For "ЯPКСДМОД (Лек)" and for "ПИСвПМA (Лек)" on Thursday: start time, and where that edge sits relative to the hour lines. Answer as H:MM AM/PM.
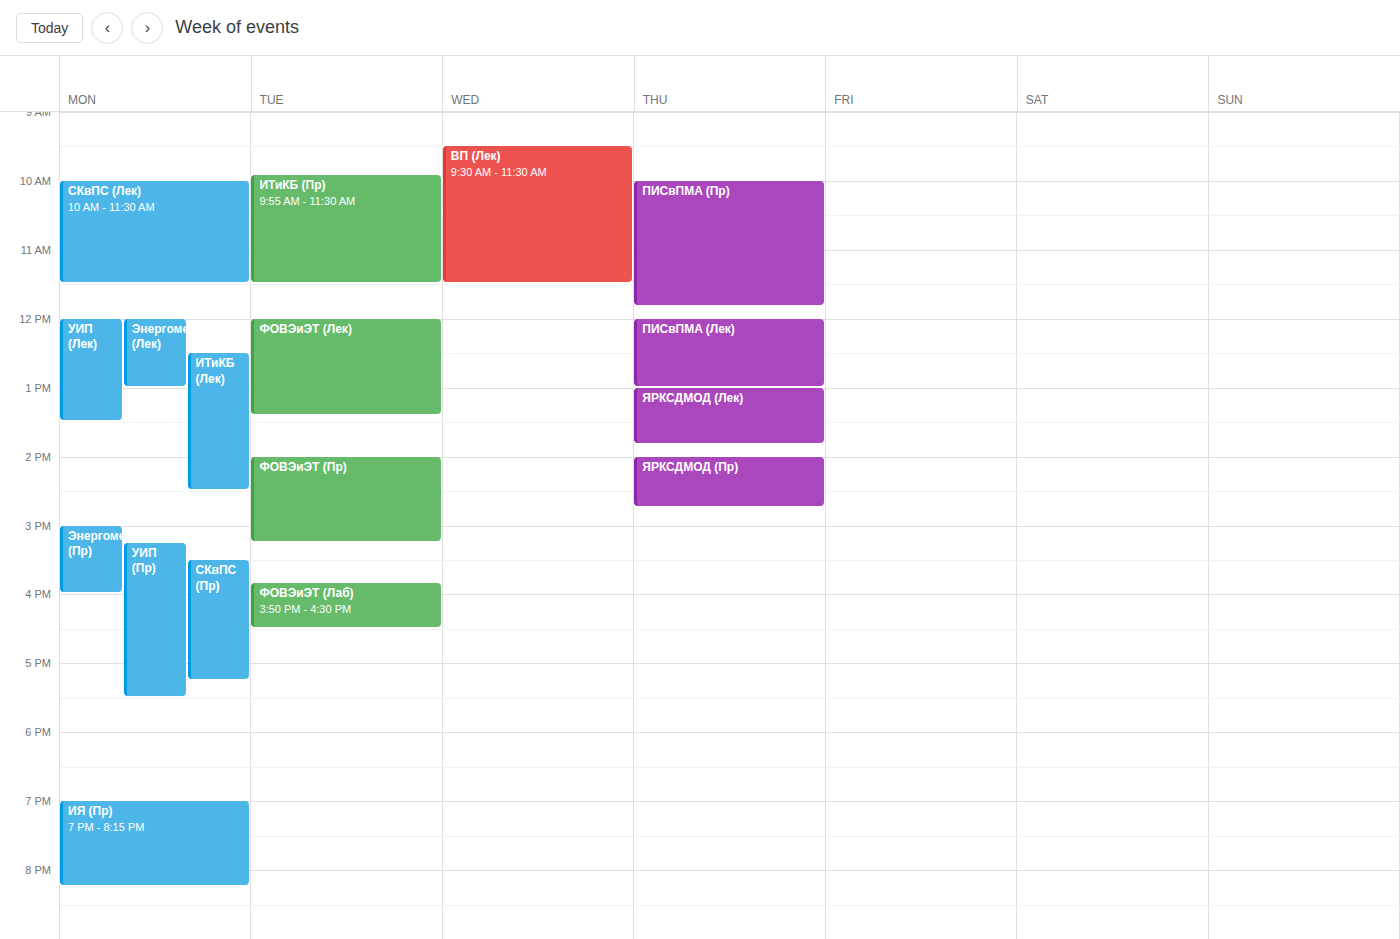
"ЯPКСДМОД (Лек)": 1:00 PM, exactly on the 1 PM line. "ПИСвПМA (Лек)": 12:00 PM, exactly on the 12 PM line.